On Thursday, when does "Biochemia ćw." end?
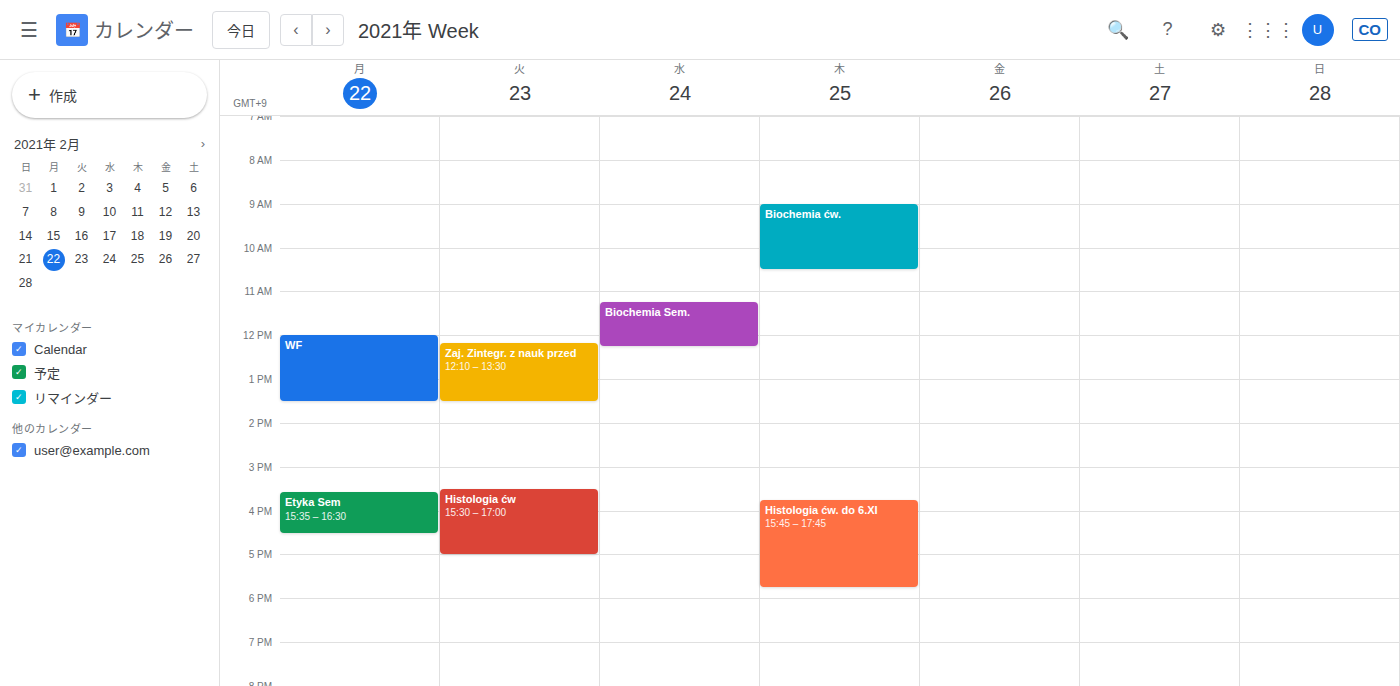
10:30 AM